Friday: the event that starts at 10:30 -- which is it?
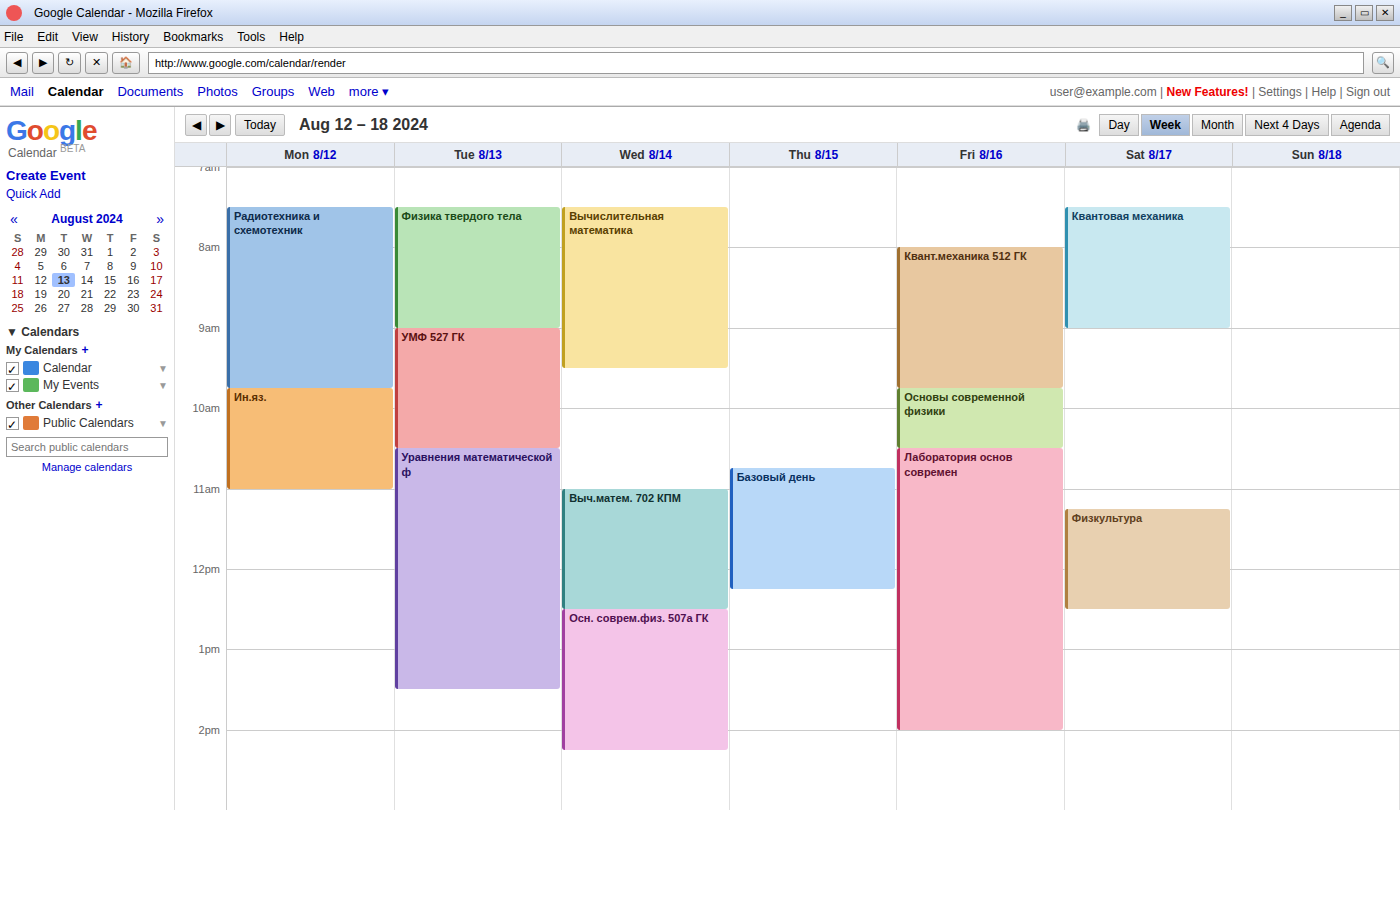
"Лаборатория основ современ"